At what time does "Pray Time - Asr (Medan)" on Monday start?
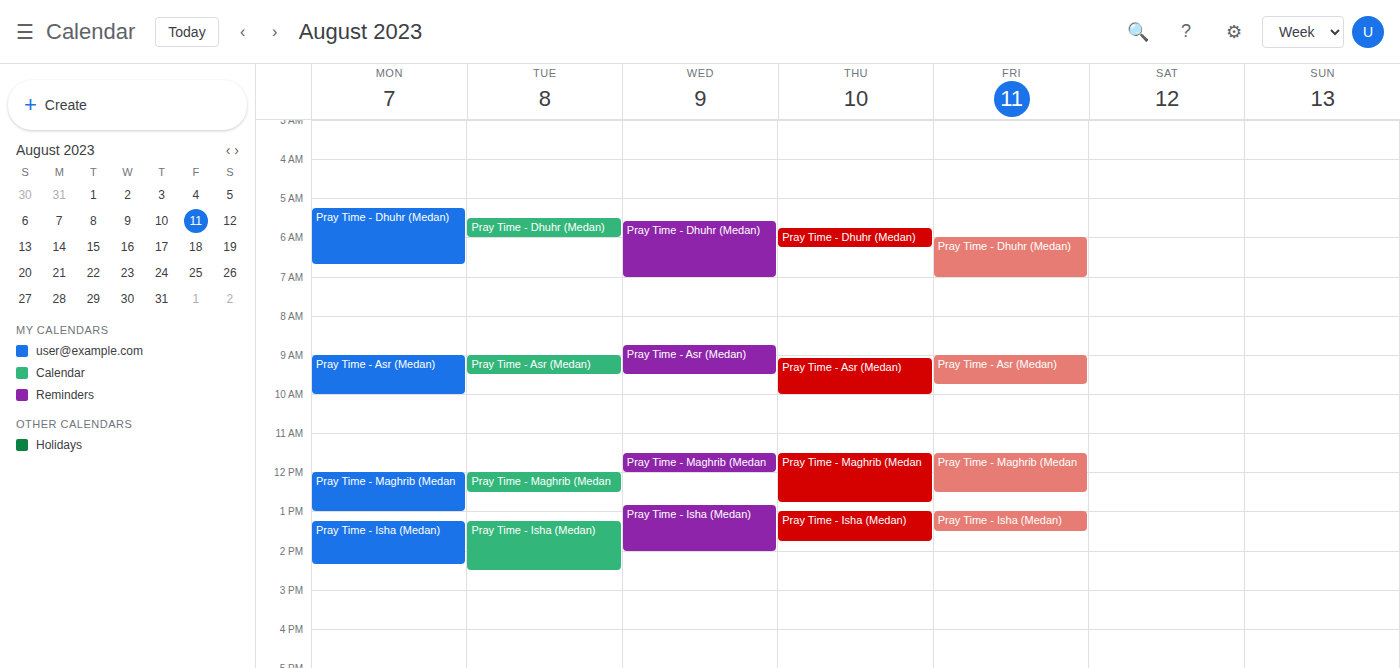
9:00 AM